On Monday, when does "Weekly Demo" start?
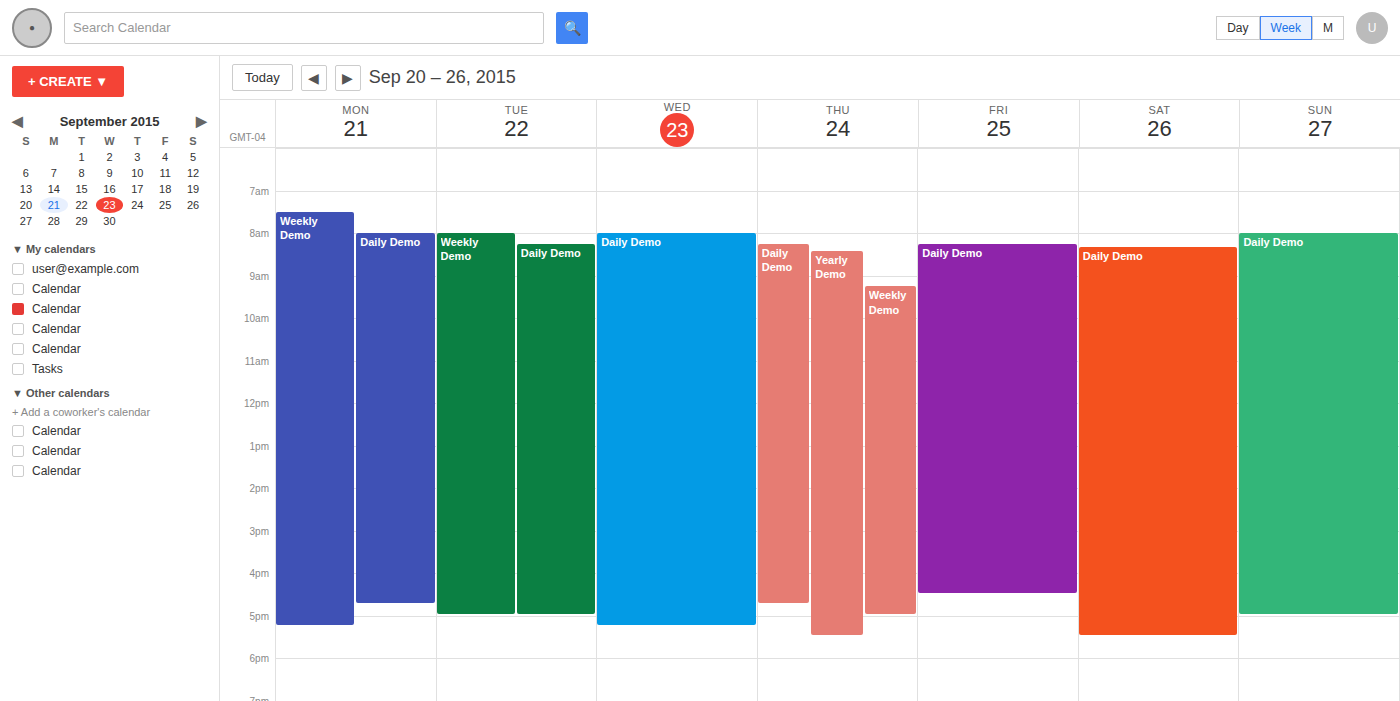
07:30